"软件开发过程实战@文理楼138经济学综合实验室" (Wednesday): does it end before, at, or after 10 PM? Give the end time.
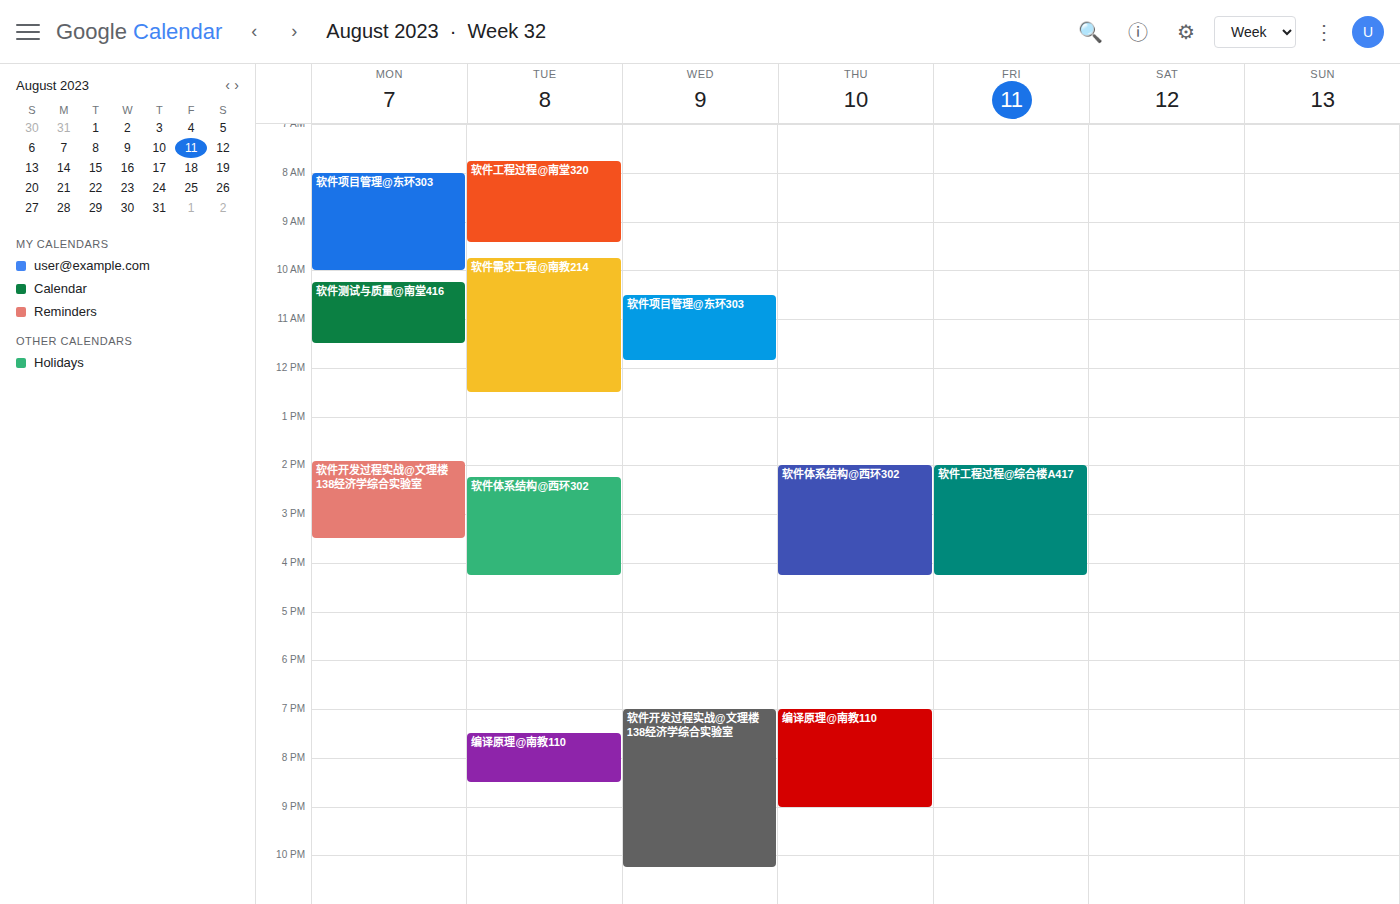
10:15 PM -- after 10 PM, 15 minutes below the 10 PM line.